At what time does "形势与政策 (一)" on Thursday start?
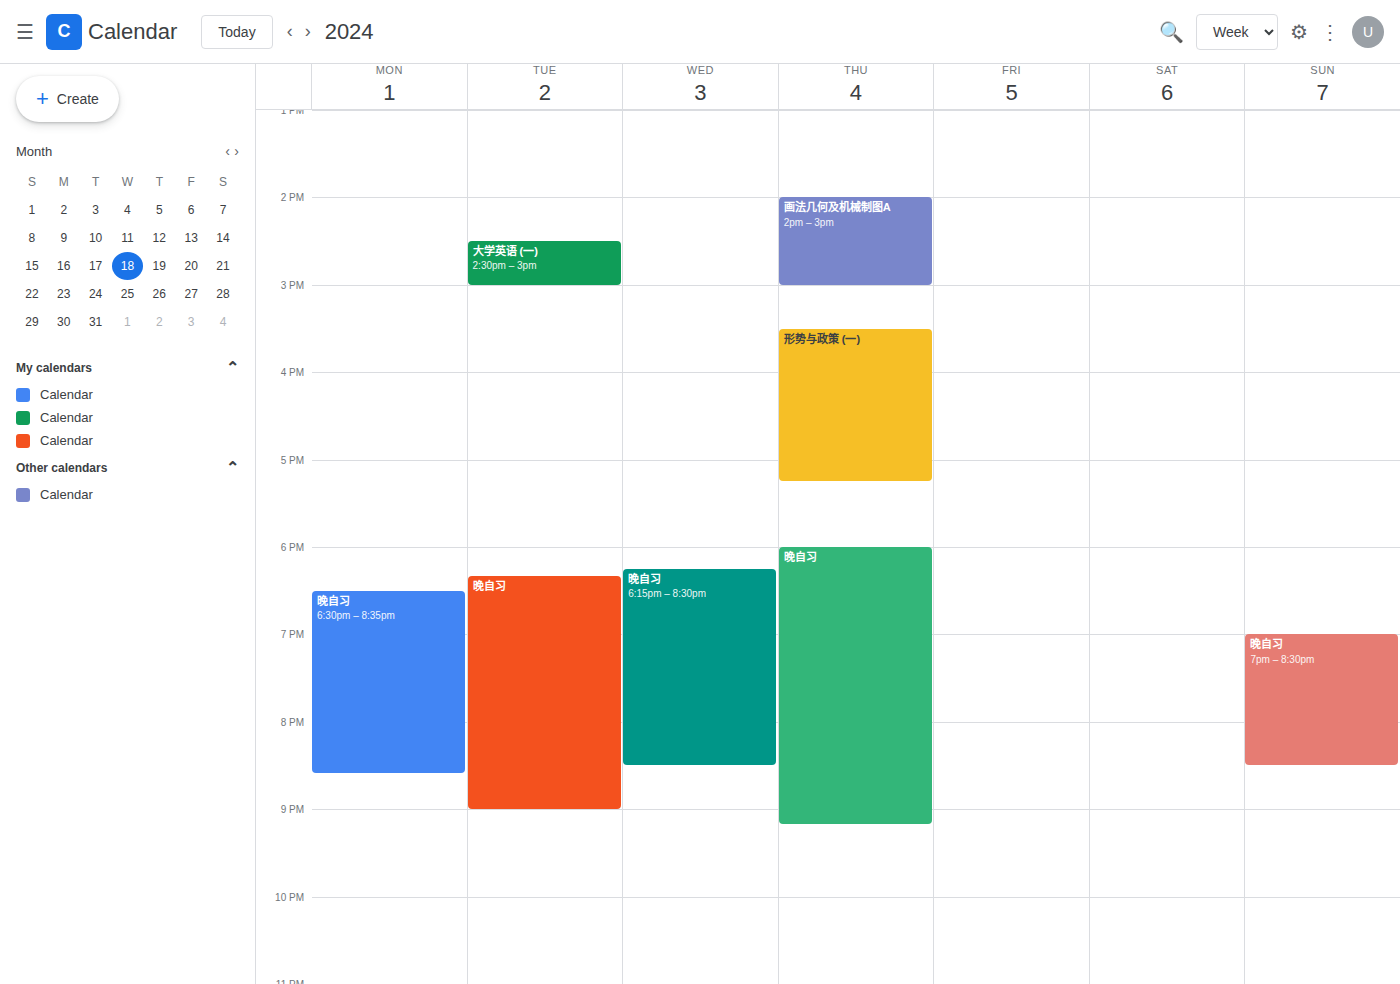
3:30 PM